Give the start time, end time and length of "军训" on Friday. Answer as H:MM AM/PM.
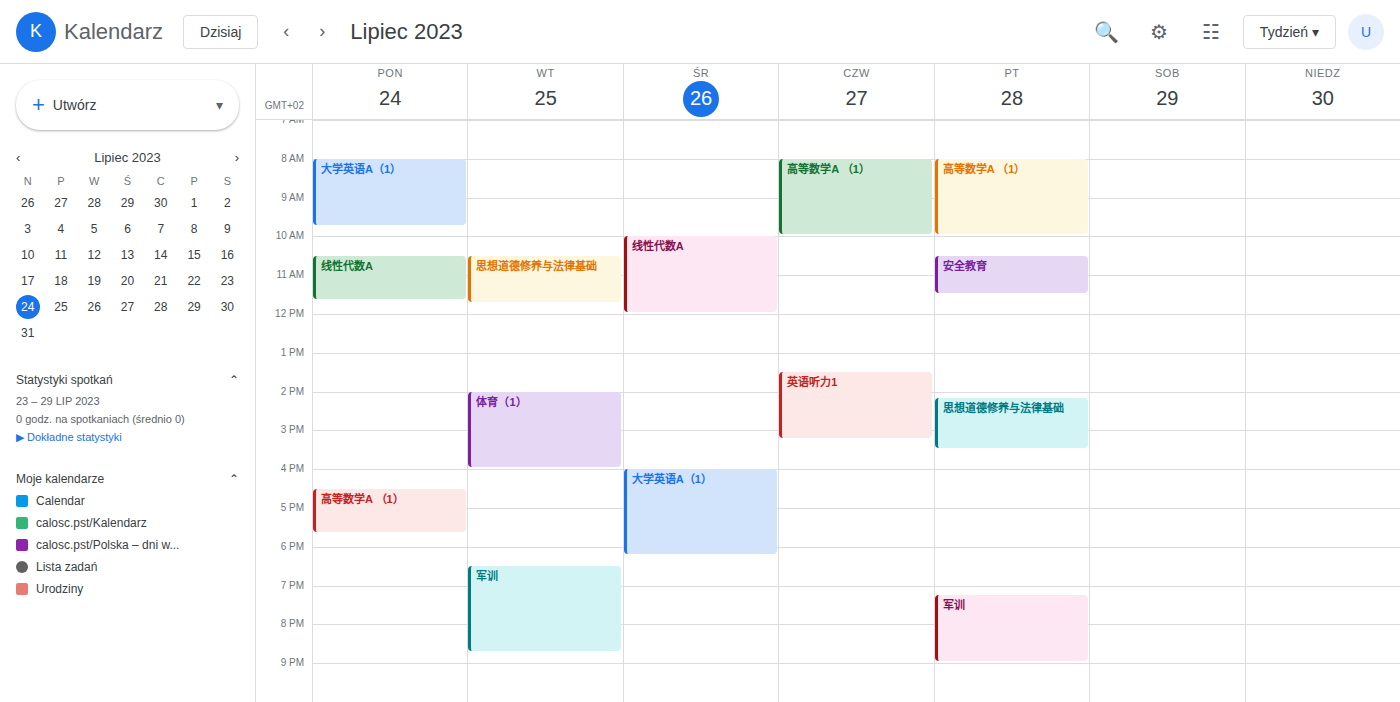
7:15 PM to 9:00 PM, 1 hour 45 minutes